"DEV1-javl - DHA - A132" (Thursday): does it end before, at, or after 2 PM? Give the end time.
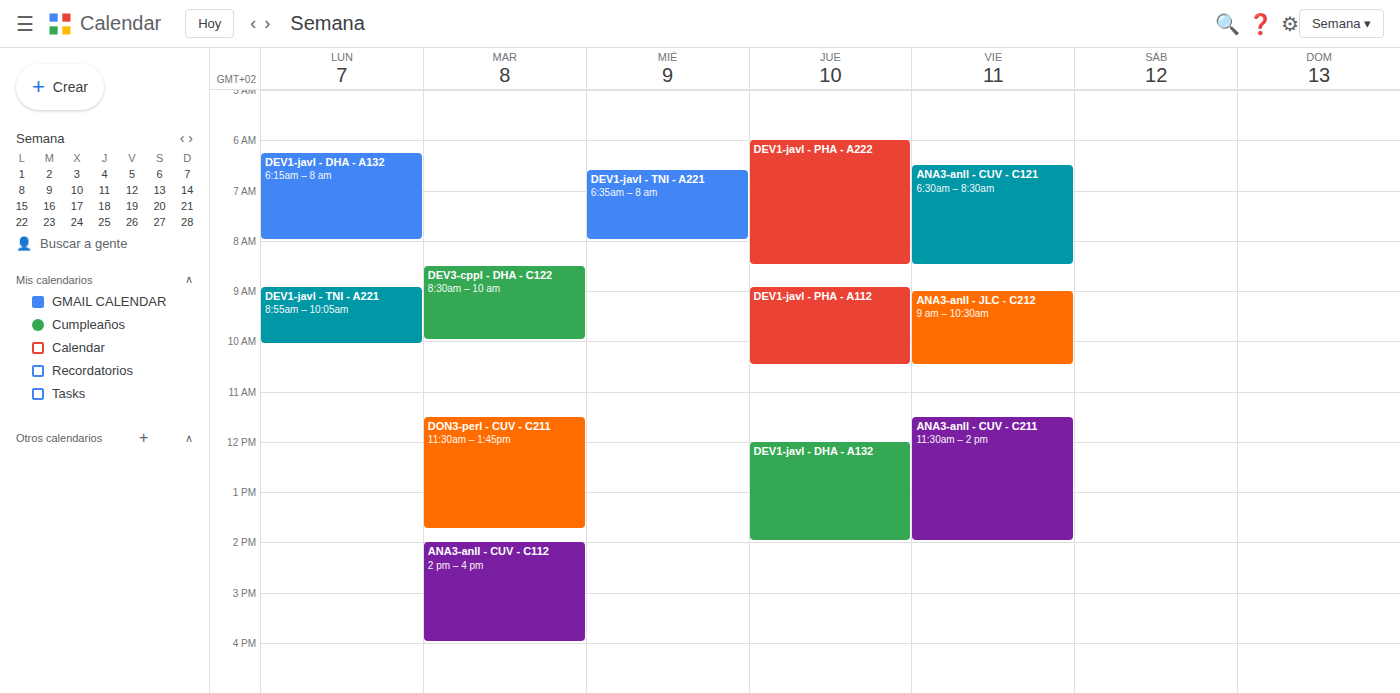
2:00 PM -- exactly at 2 PM, on the 2 PM line.